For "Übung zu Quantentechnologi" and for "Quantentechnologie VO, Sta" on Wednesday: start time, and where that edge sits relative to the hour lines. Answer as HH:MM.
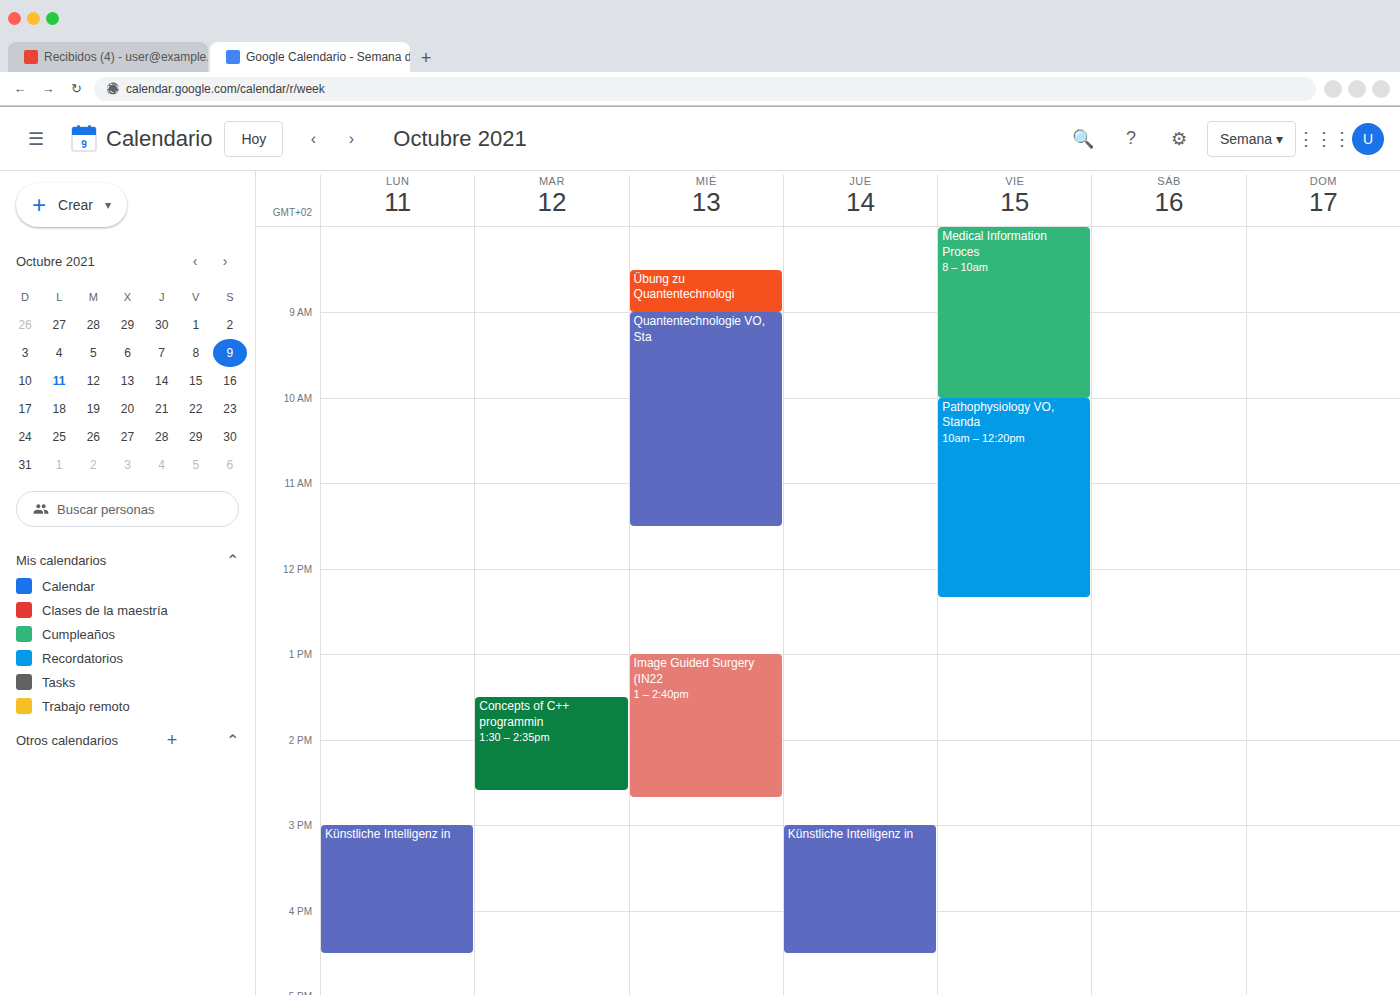
"Übung zu Quantentechnologi": 08:30, halfway between the 08:00 and 09:00 lines. "Quantentechnologie VO, Sta": 09:00, exactly on the 09:00 line.